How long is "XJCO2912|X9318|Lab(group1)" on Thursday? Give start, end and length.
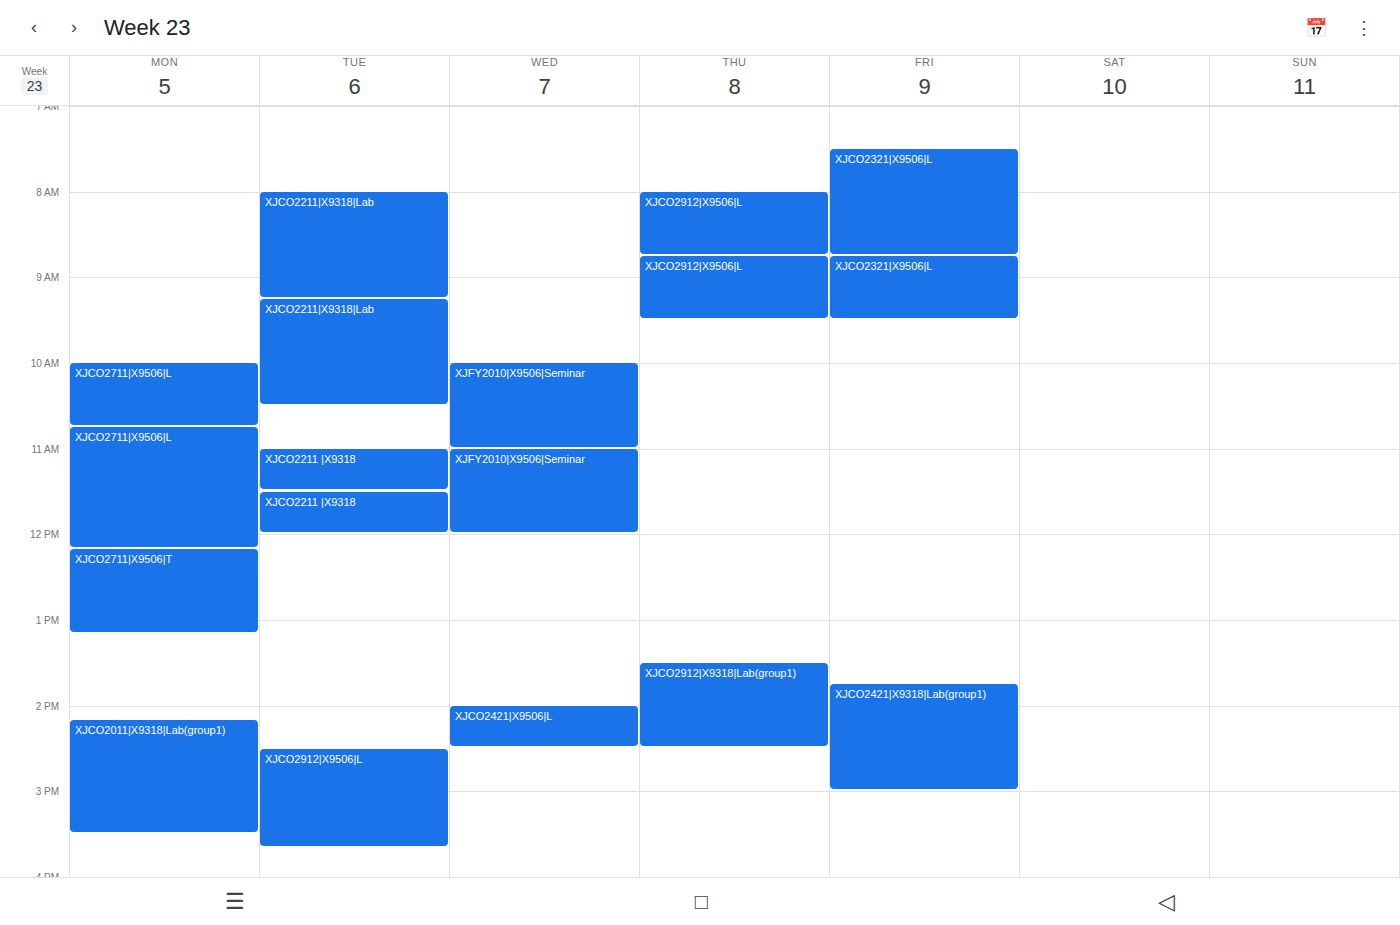
13:30 to 14:30, 1 hour